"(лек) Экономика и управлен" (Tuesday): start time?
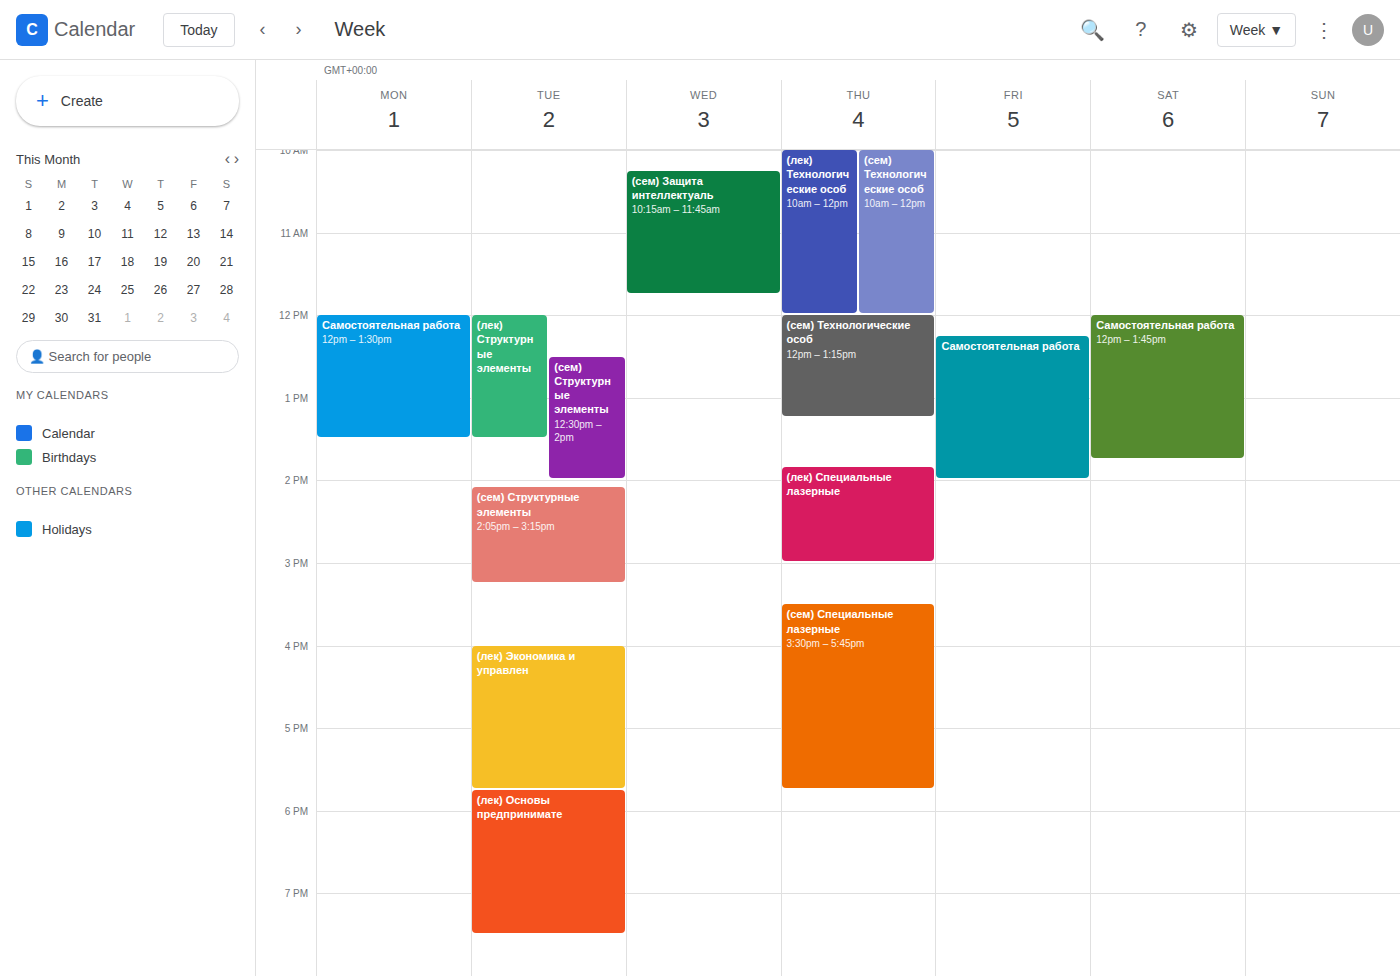
4:00 PM